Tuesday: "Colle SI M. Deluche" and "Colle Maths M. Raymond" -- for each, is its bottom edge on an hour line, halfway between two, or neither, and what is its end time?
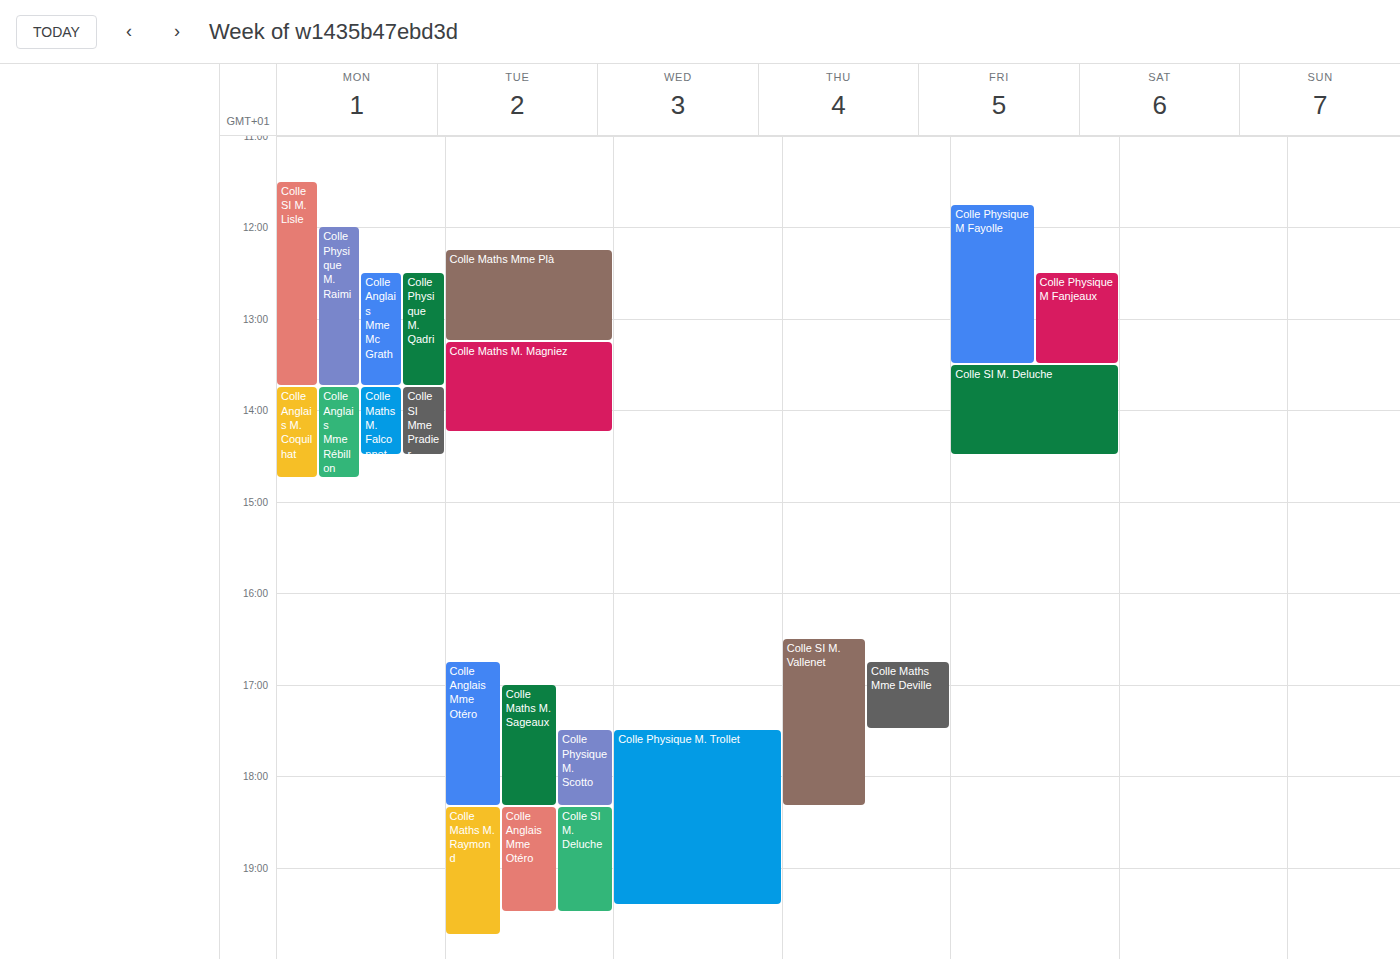
"Colle SI M. Deluche": 7:30 PM, halfway between the 7 PM and 8 PM lines. "Colle Maths M. Raymond": 7:45 PM, neither: three quarters of the way from the 7 PM line to the 8 PM line.